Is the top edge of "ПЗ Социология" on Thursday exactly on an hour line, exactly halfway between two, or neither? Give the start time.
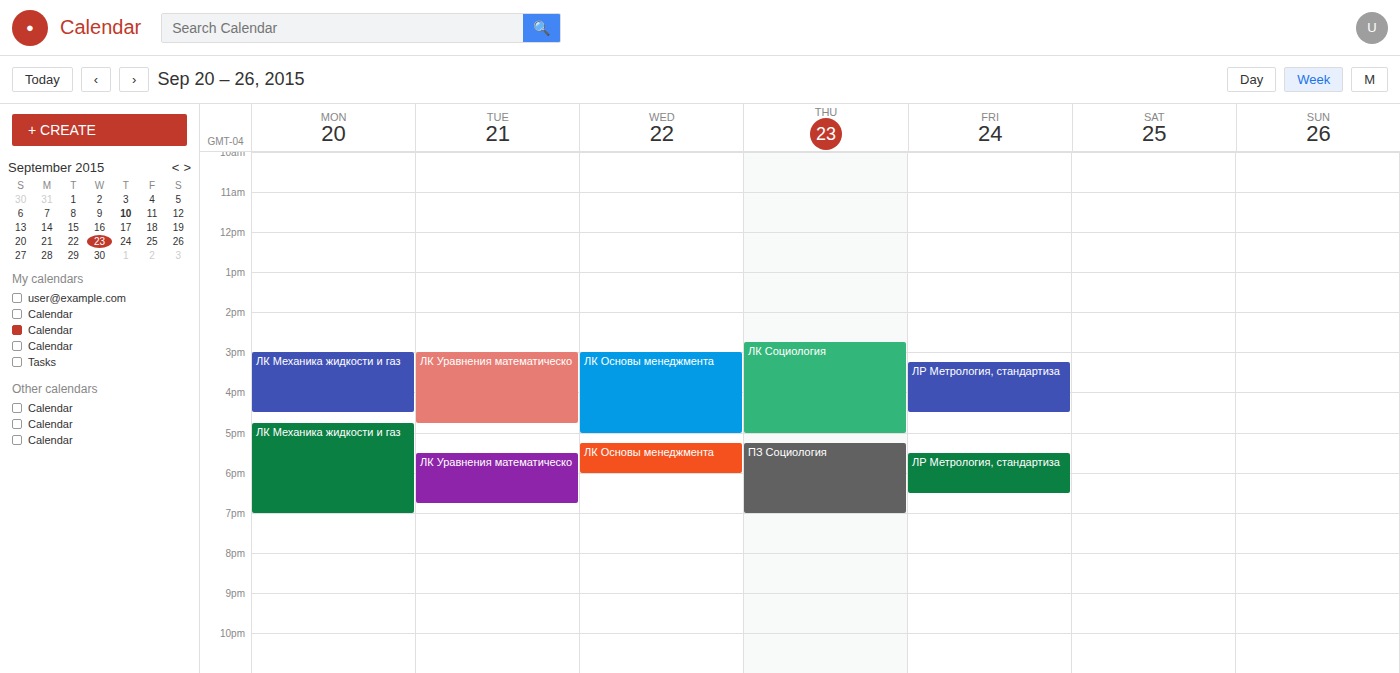
5:15 PM -- neither: a quarter of the way from the 5 PM line to the 6 PM line.